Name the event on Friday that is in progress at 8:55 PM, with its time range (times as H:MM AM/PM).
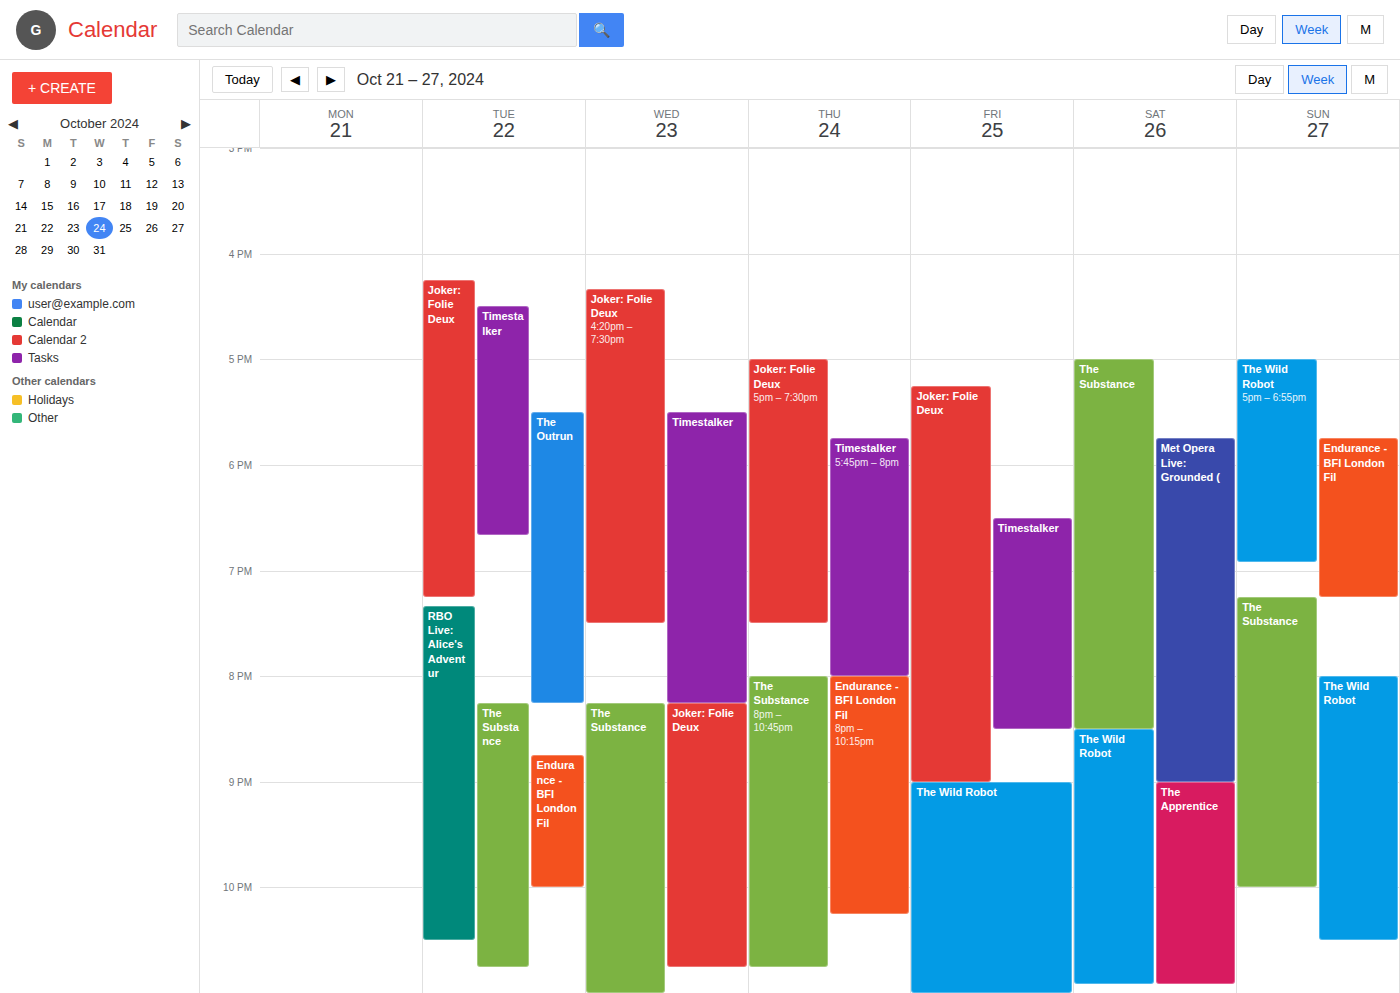
"Joker: Folie Deux", 5:15 PM to 9:00 PM